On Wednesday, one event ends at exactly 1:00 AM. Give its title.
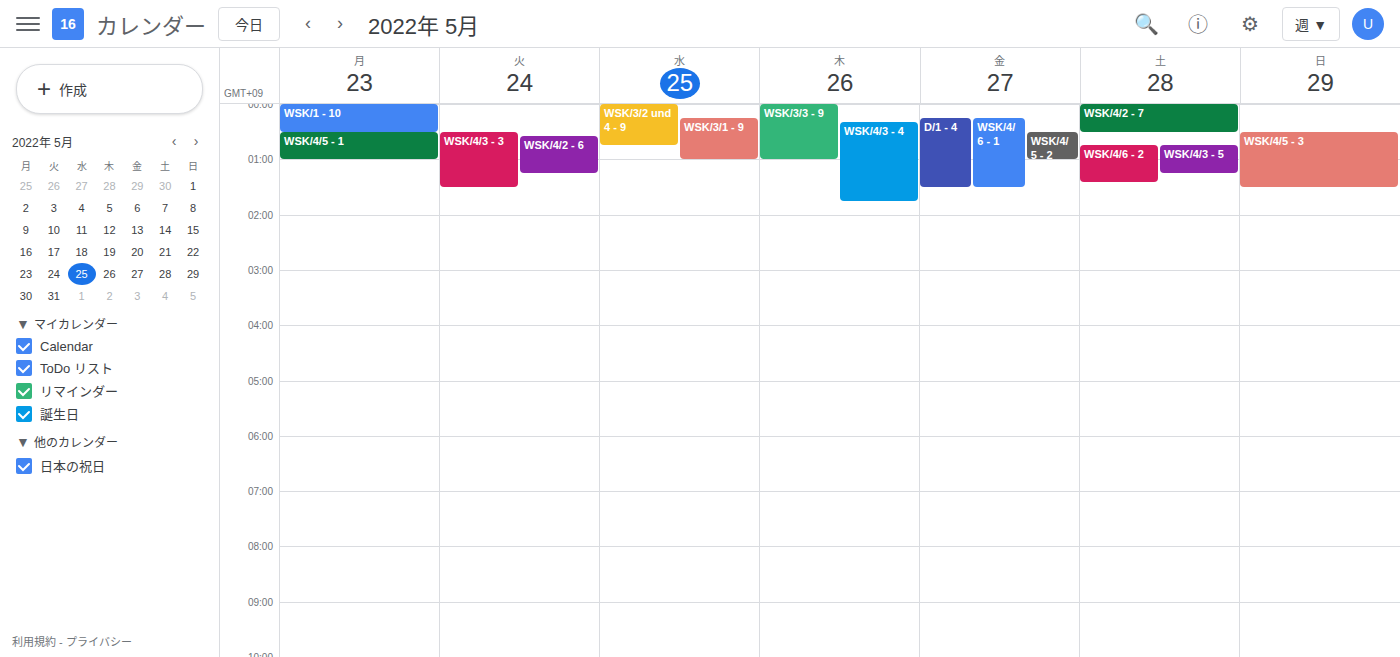
"WSK/3/1 - 9"